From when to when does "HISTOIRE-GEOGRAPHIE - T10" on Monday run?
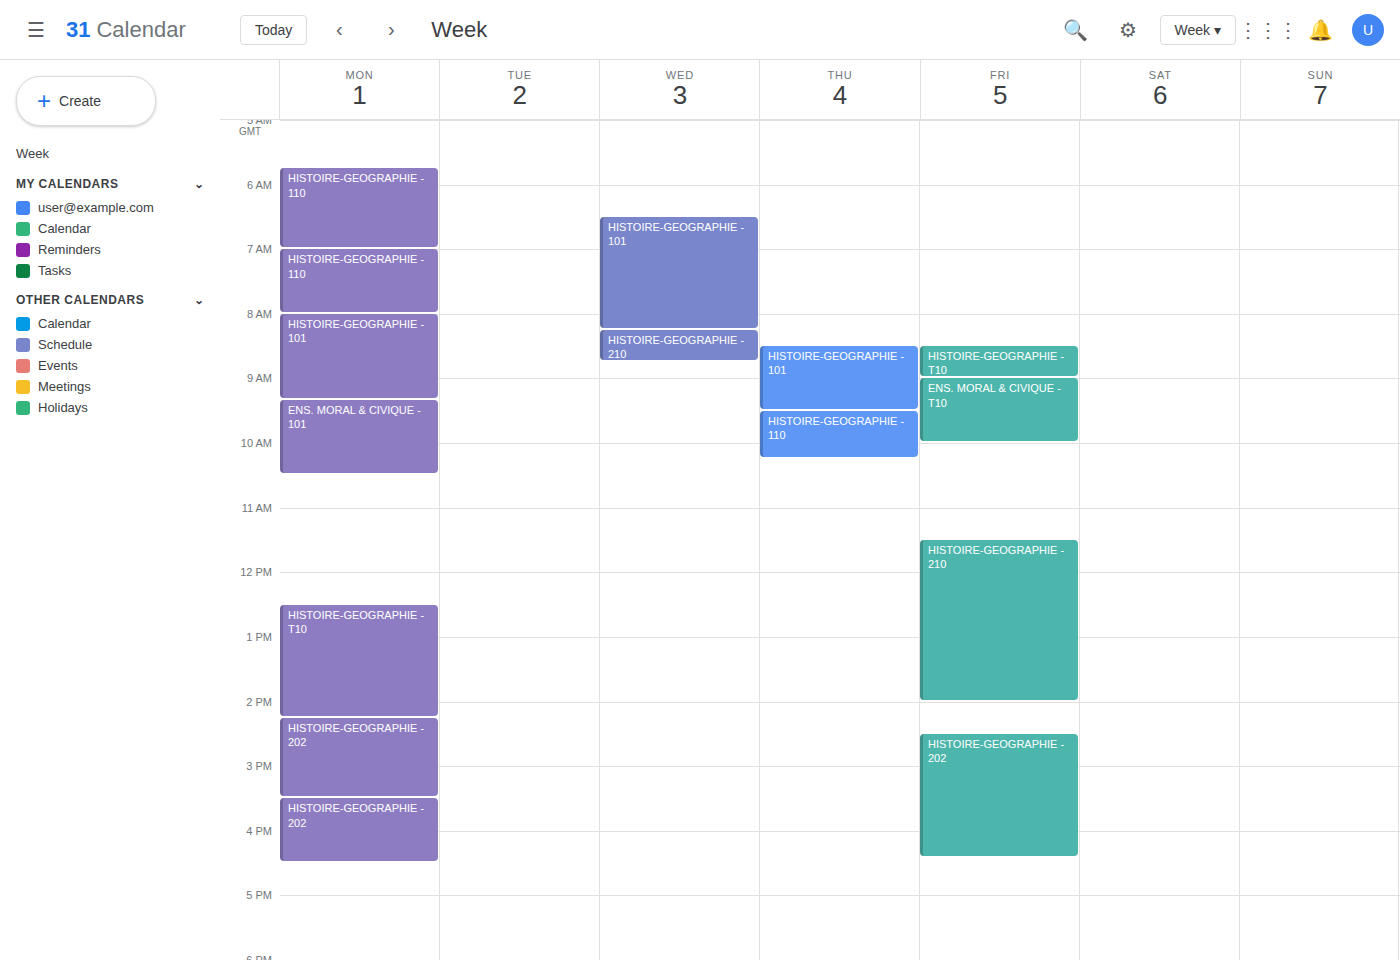
12:30 to 14:15